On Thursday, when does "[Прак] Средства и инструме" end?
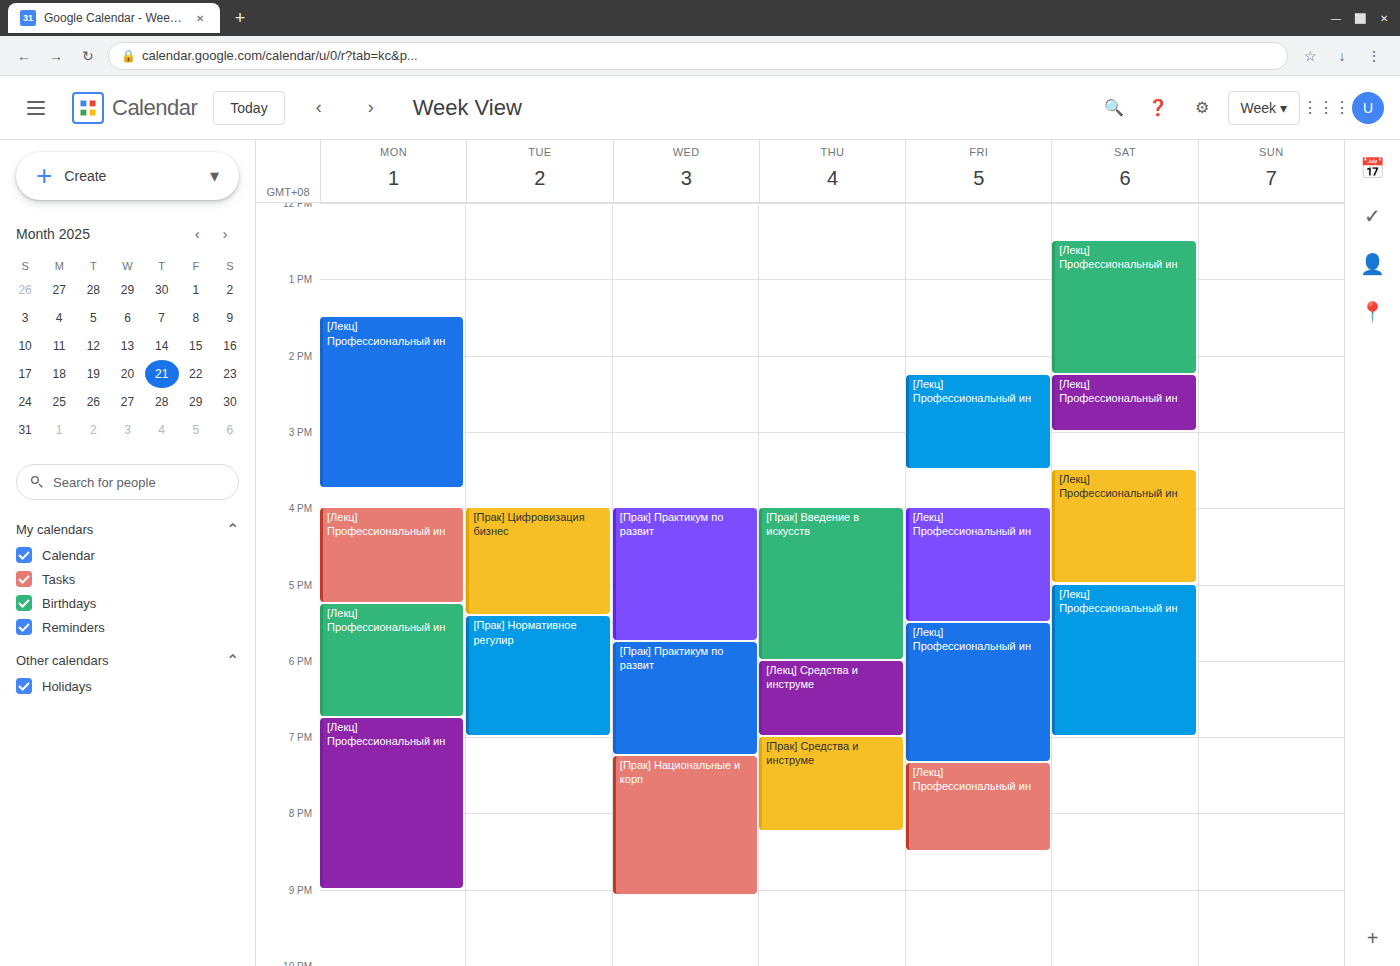
20:15